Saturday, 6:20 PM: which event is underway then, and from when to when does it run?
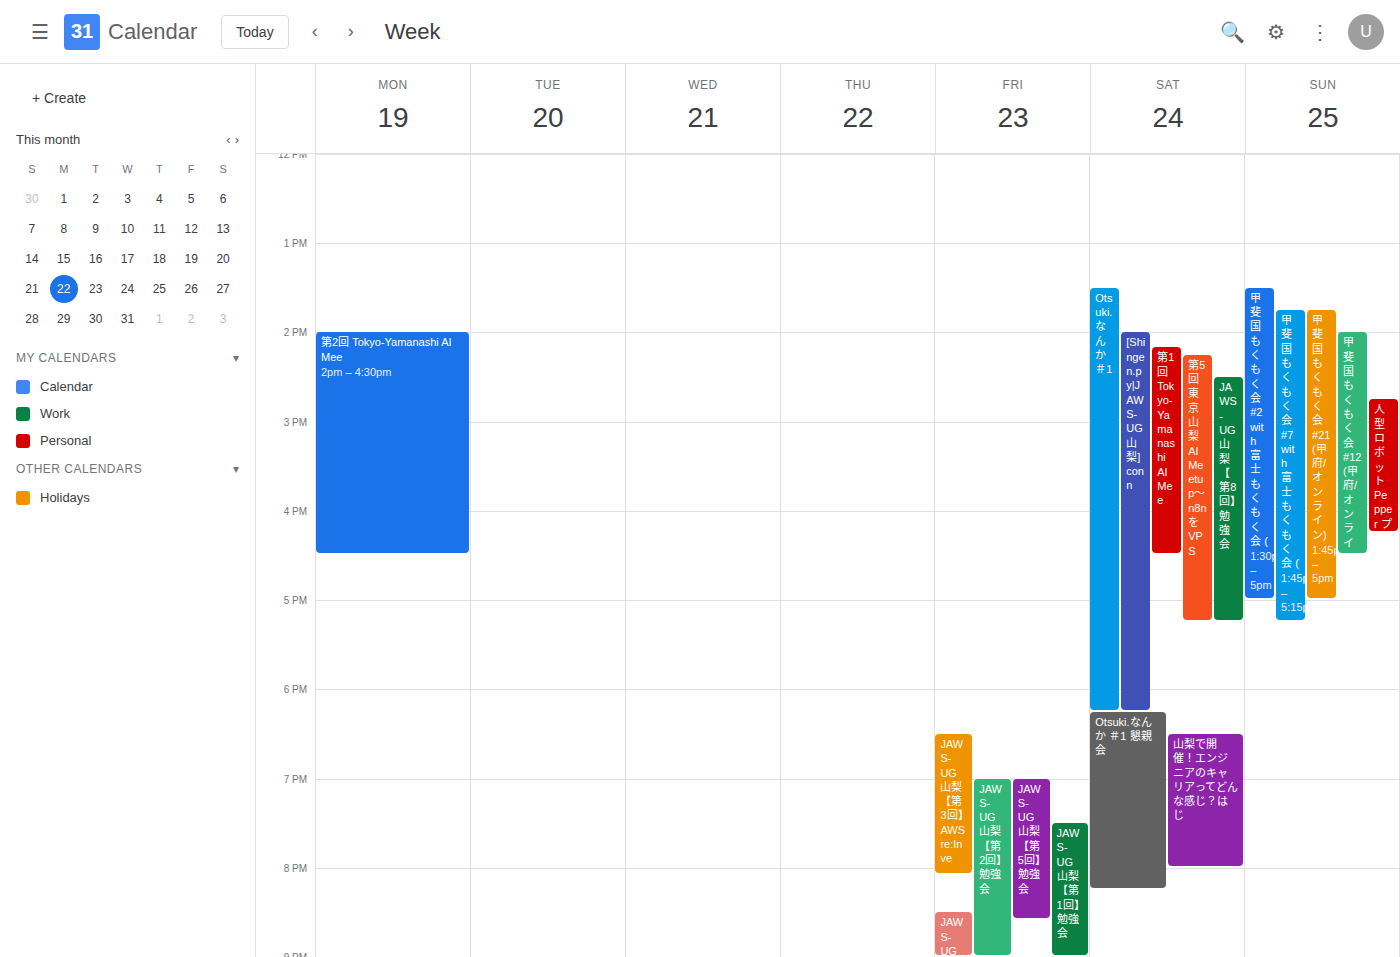
"Otsuki.なんか ＃1 懇親会", 6:15 PM to 8:15 PM